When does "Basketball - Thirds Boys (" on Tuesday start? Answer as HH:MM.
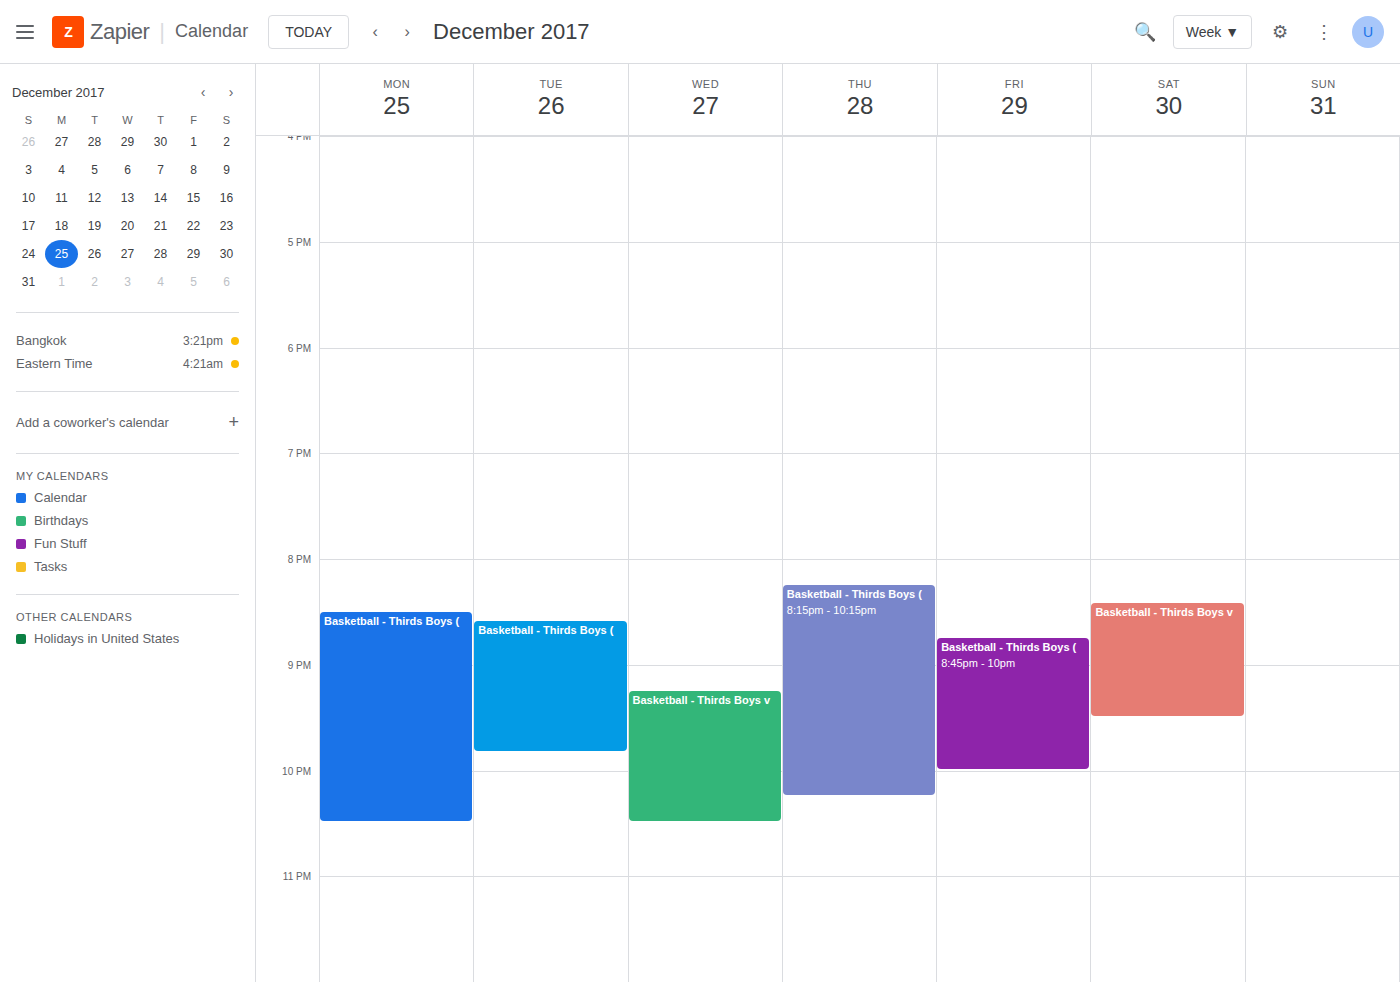
20:35